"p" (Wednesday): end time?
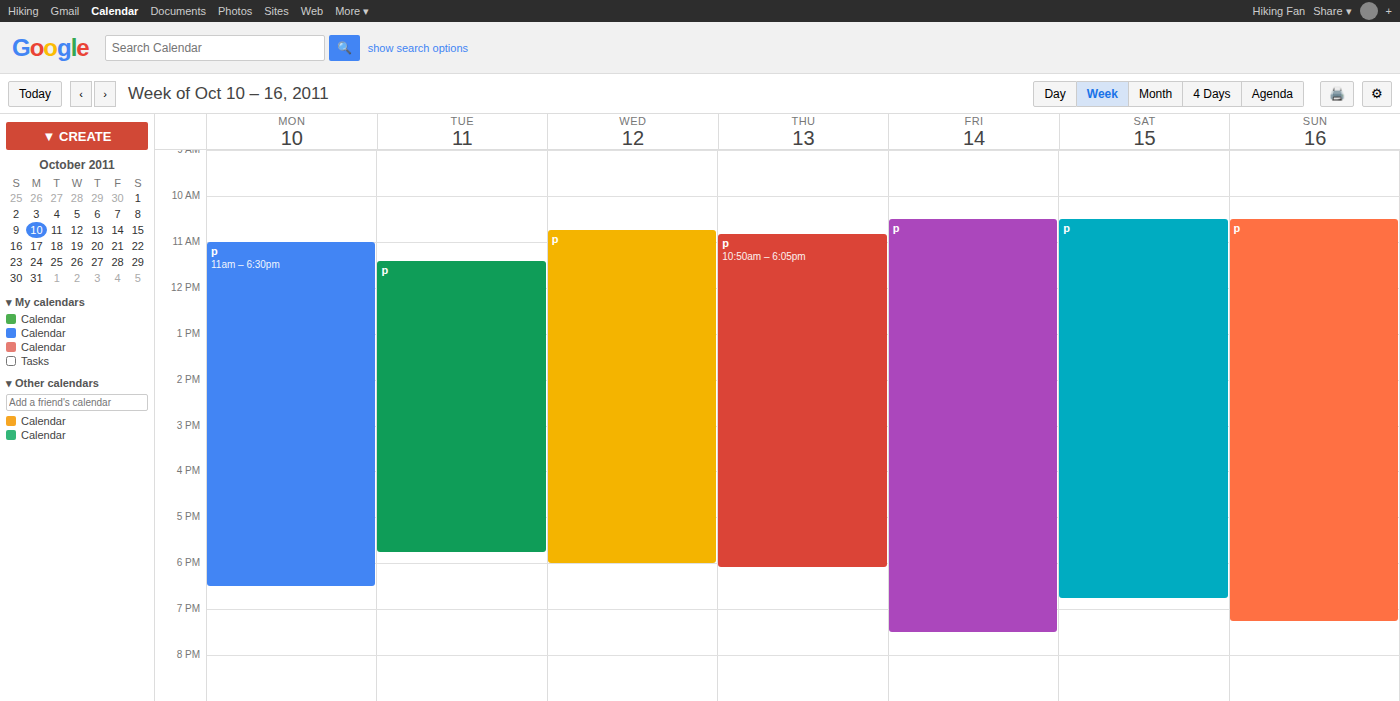
18:00